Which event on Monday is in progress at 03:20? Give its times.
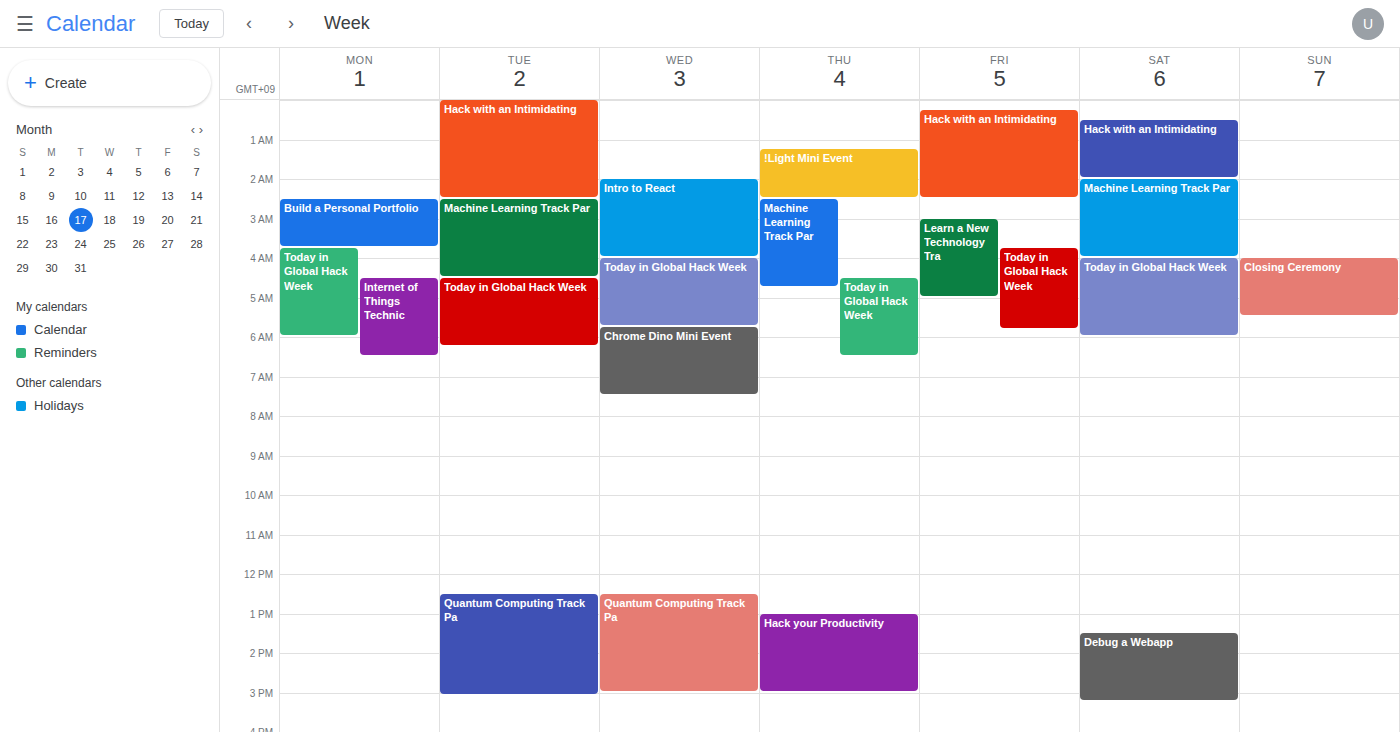
"Build a Personal Portfolio", 02:30 to 03:45